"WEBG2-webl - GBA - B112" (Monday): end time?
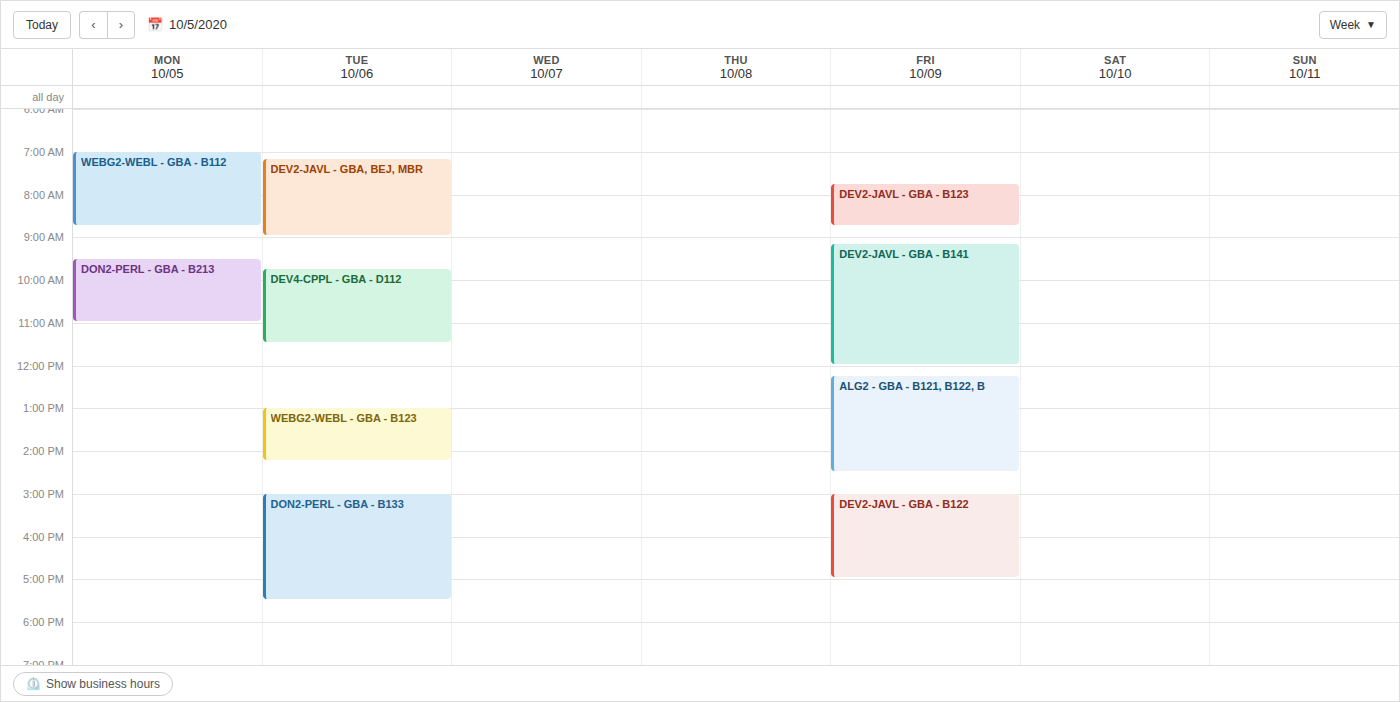
8:45 AM